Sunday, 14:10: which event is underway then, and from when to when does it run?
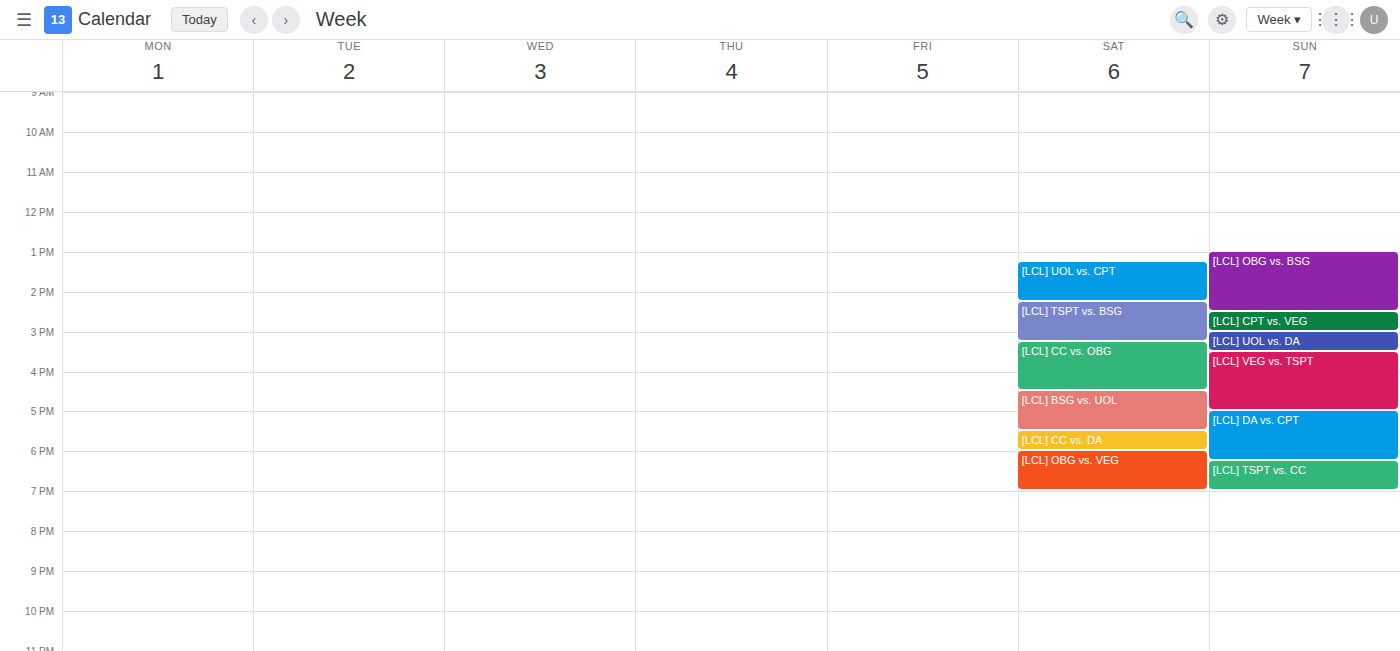
"[LCL] OBG vs. BSG", 13:00 to 14:30